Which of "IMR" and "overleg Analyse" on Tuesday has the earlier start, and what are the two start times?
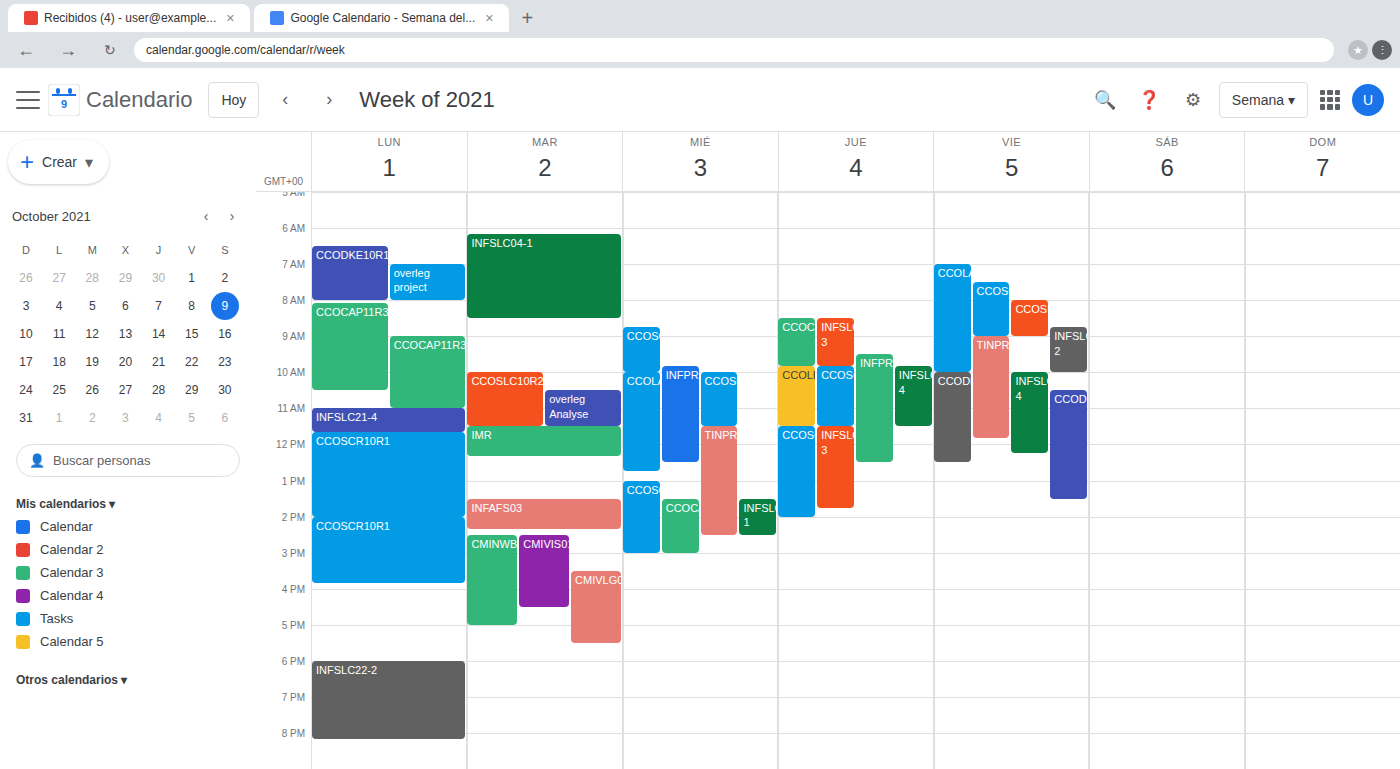
"overleg Analyse" 10:30 AM; "IMR" 11:30 AM.